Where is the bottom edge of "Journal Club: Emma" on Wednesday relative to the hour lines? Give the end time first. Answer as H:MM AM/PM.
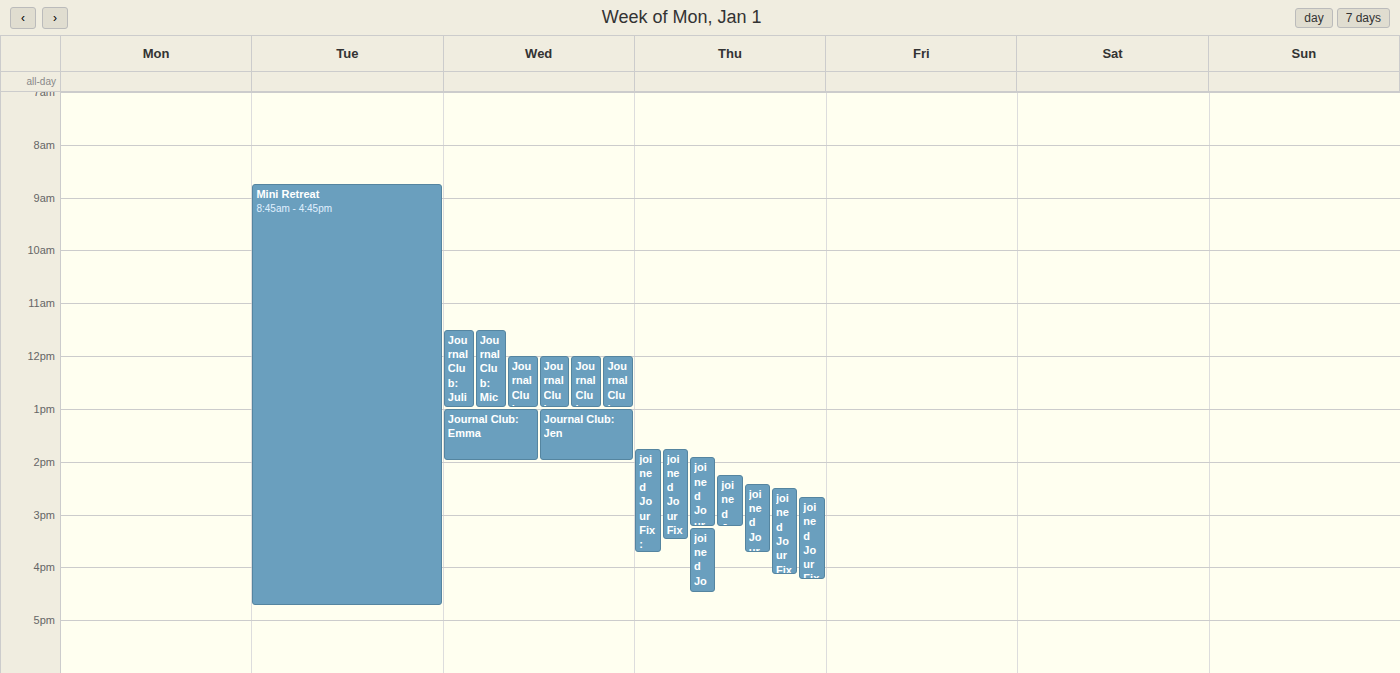
2:00 PM -- exactly on the 2 PM line.